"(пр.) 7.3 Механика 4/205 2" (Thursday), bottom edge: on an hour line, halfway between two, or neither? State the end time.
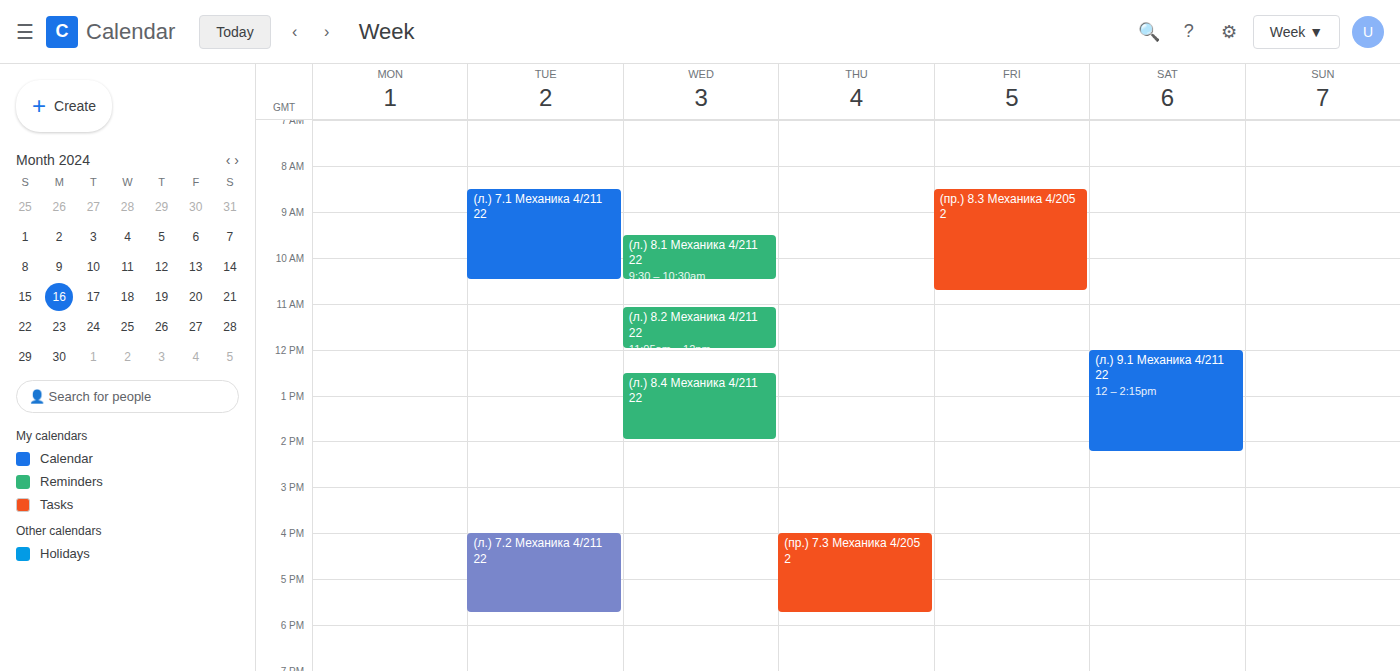
5:45 PM -- neither: three quarters of the way from the 5 PM line to the 6 PM line.